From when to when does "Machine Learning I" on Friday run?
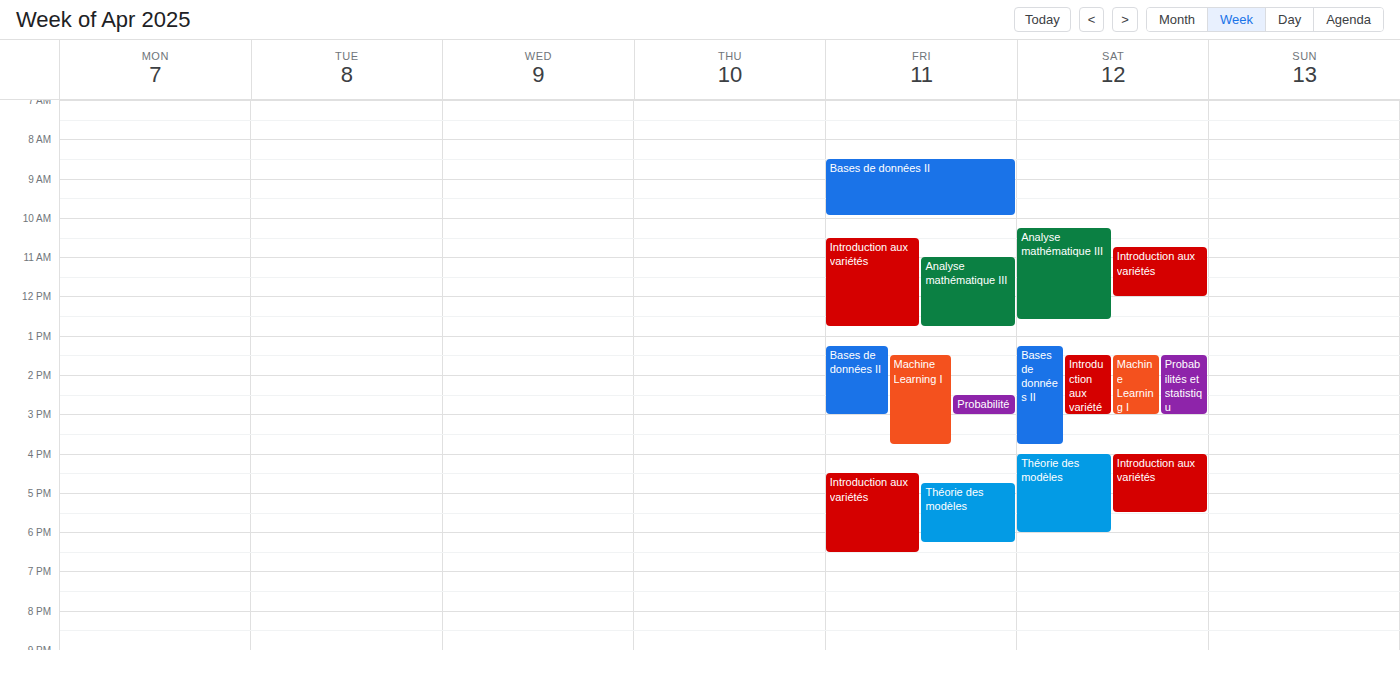
1:30 PM to 3:45 PM